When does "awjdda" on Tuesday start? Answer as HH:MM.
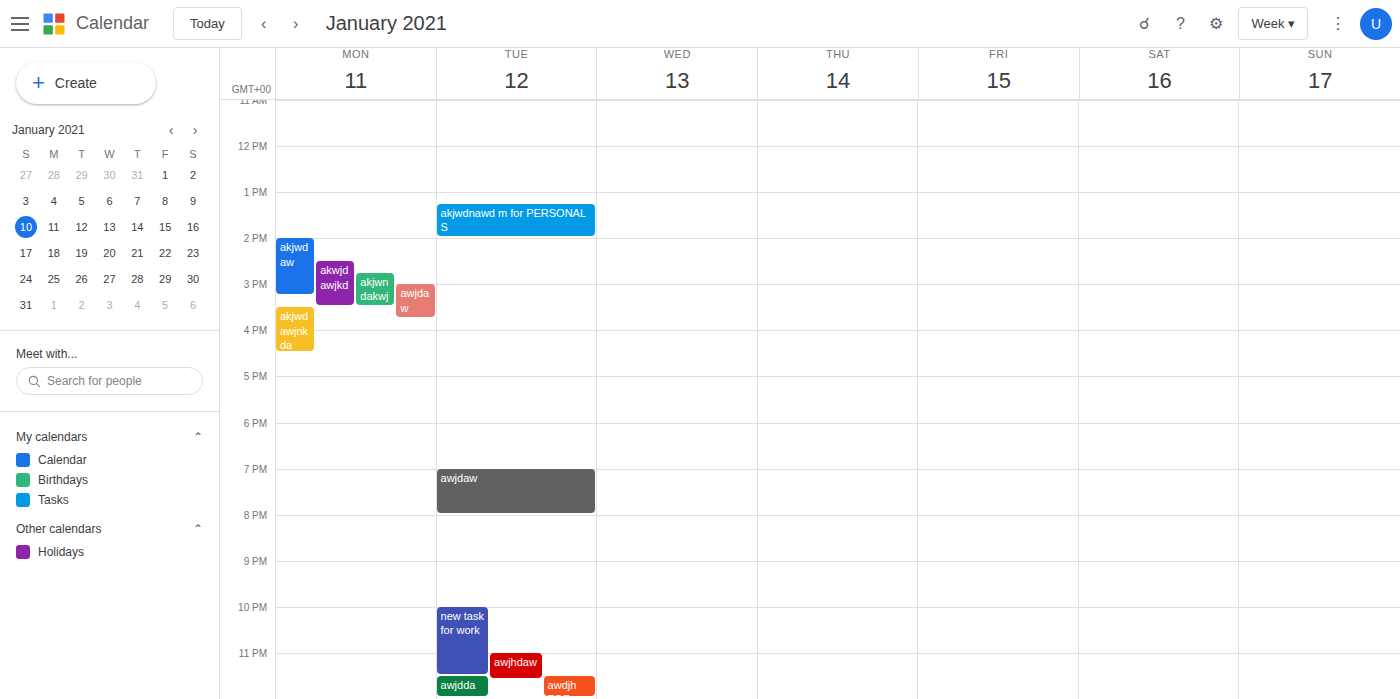
23:30